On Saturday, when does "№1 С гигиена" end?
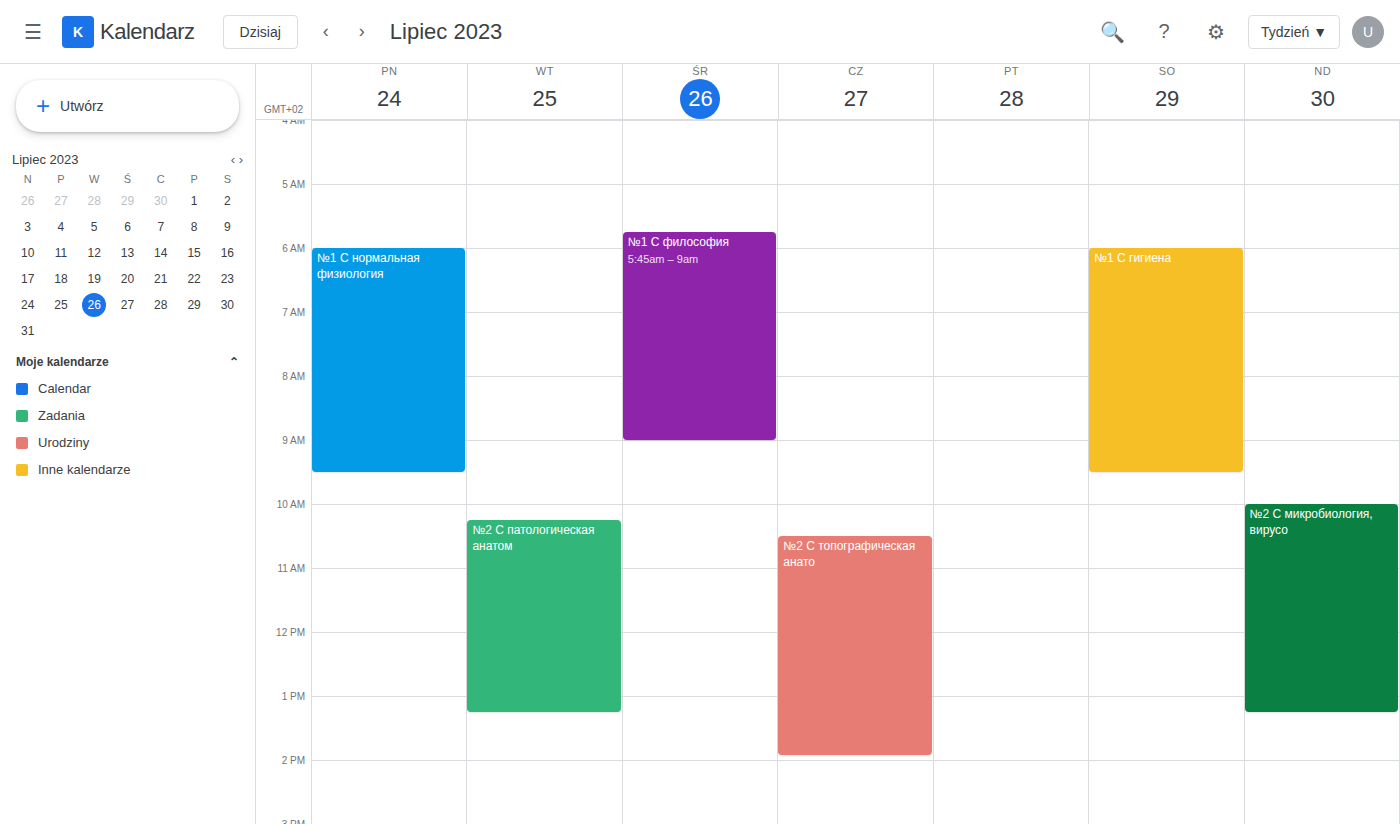
09:30